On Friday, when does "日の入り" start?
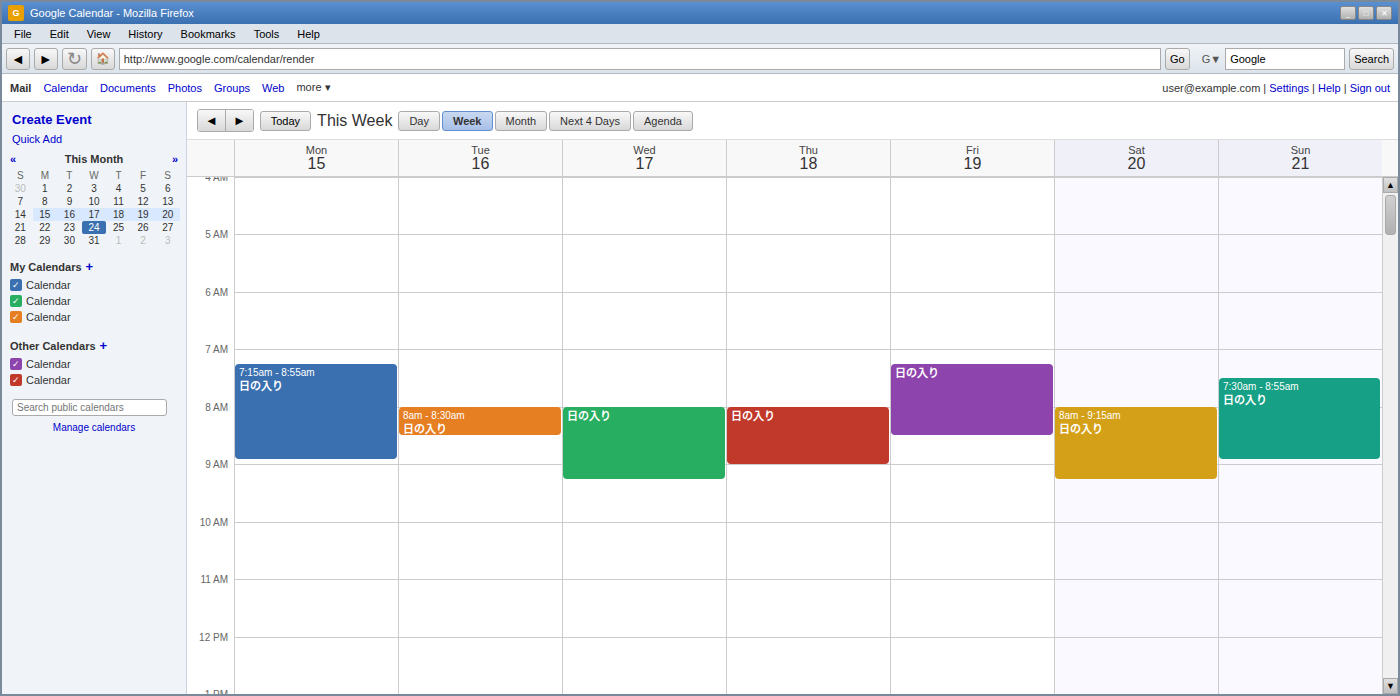
7:15 AM